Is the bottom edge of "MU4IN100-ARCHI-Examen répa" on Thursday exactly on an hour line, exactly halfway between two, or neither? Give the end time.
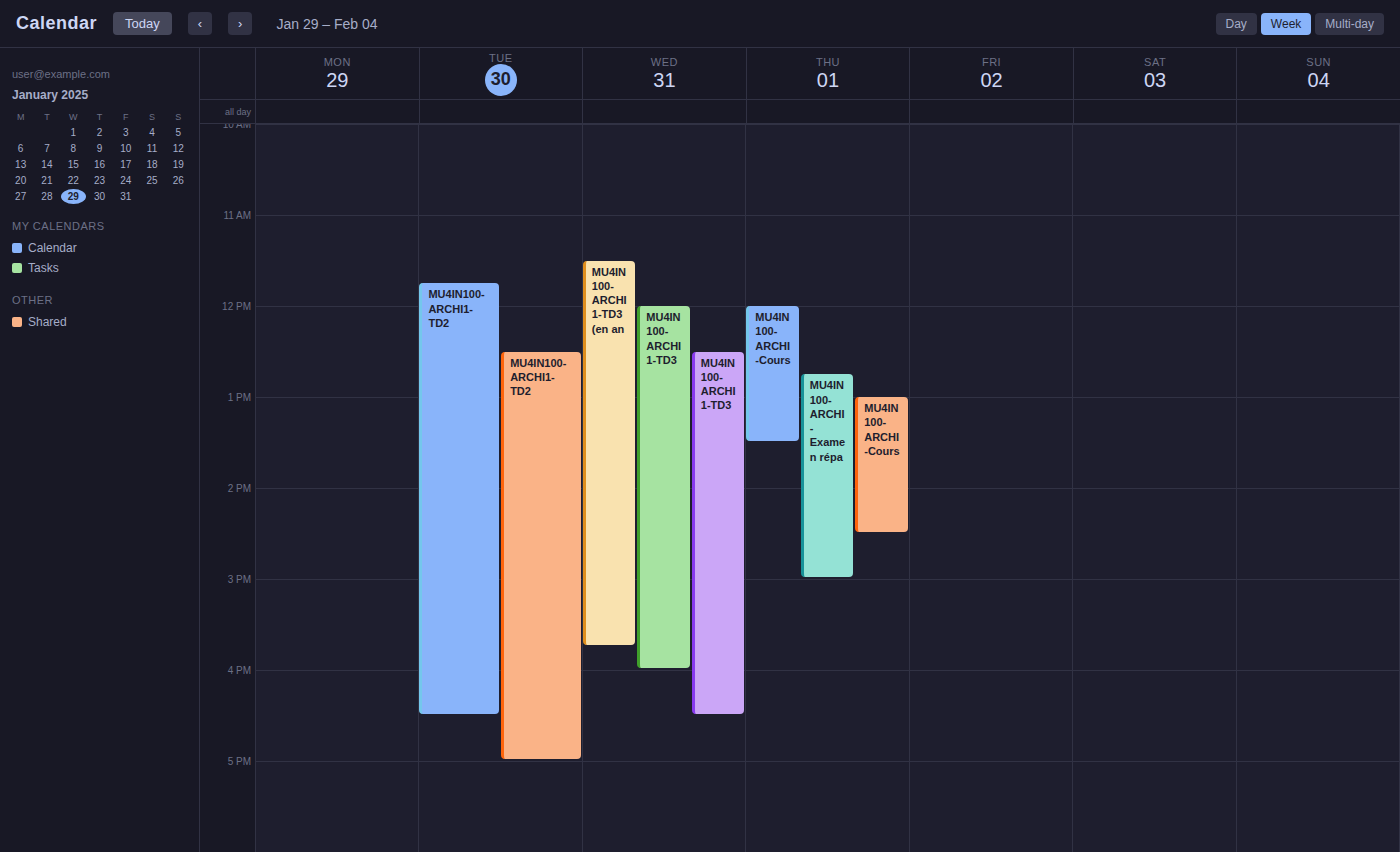
3:00 PM -- exactly on the 3 PM line.